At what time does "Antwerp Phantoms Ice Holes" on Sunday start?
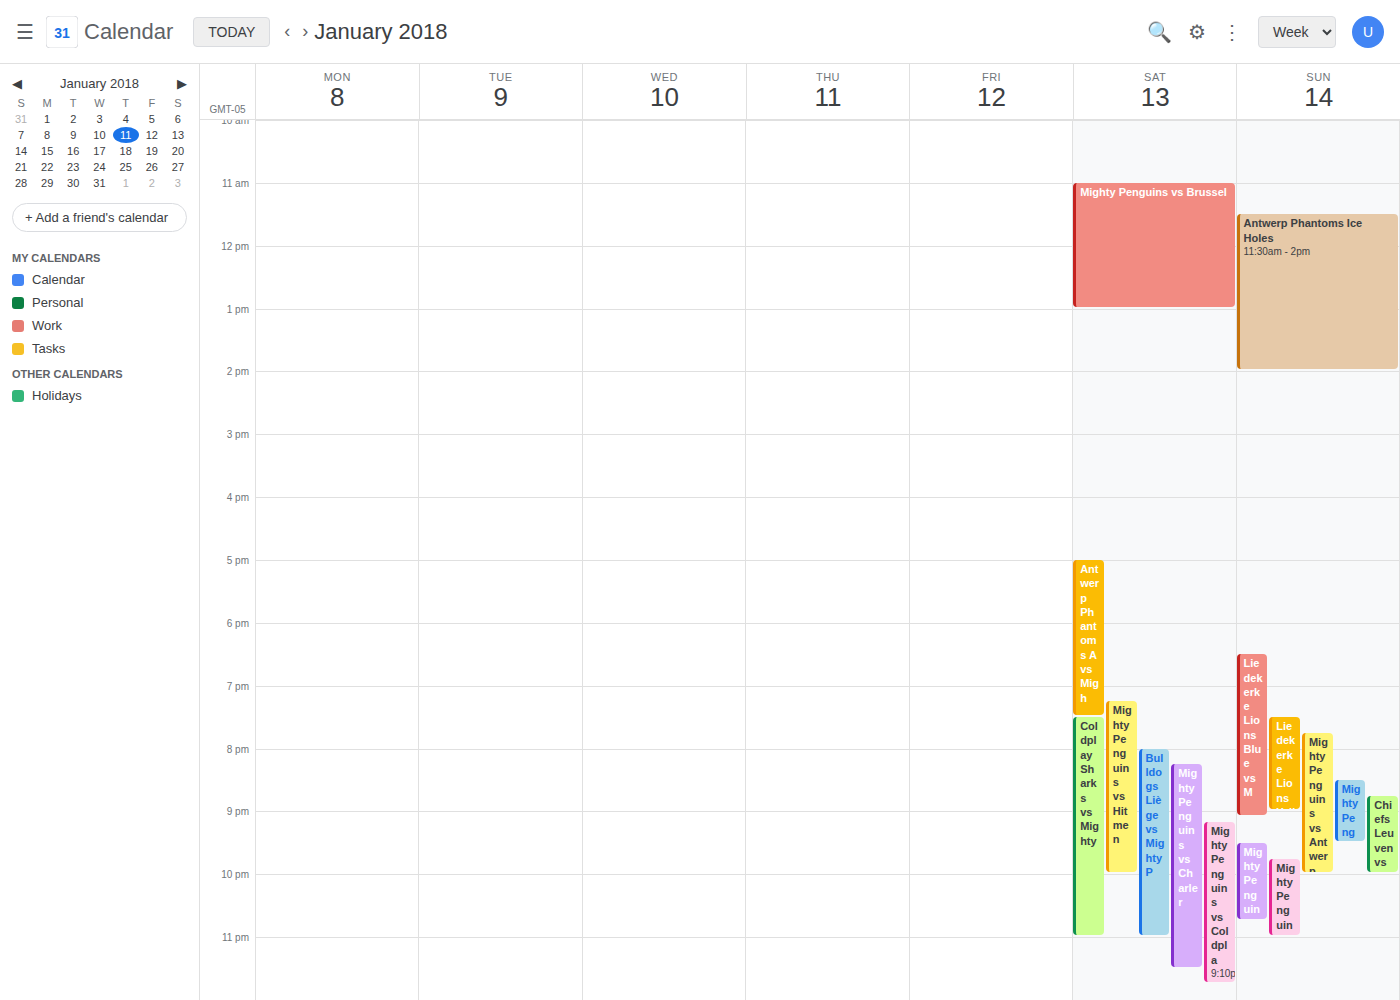
11:30 AM